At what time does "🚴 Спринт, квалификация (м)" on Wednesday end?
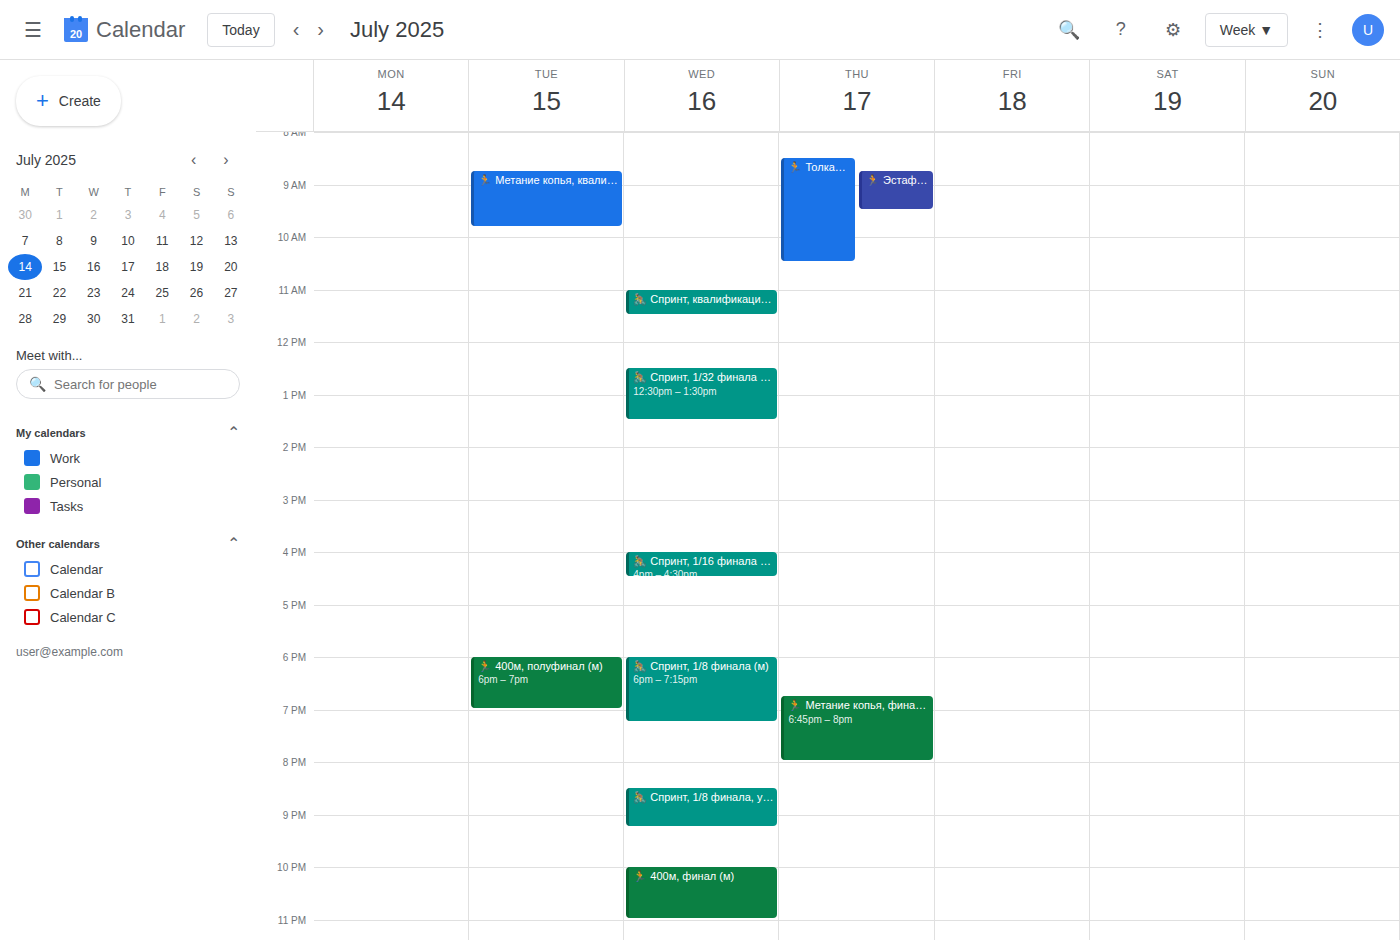
11:30